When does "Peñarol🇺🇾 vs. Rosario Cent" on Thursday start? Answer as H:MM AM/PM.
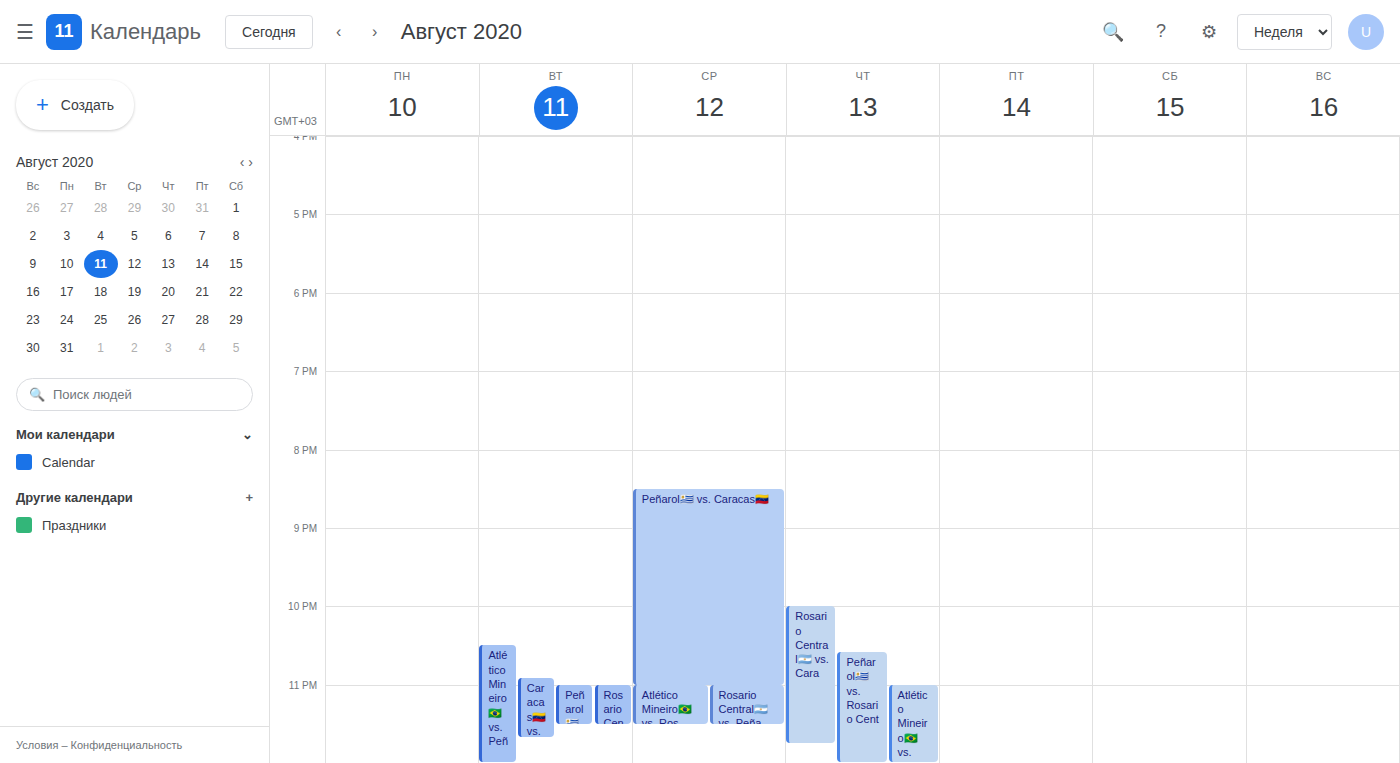
10:35 PM